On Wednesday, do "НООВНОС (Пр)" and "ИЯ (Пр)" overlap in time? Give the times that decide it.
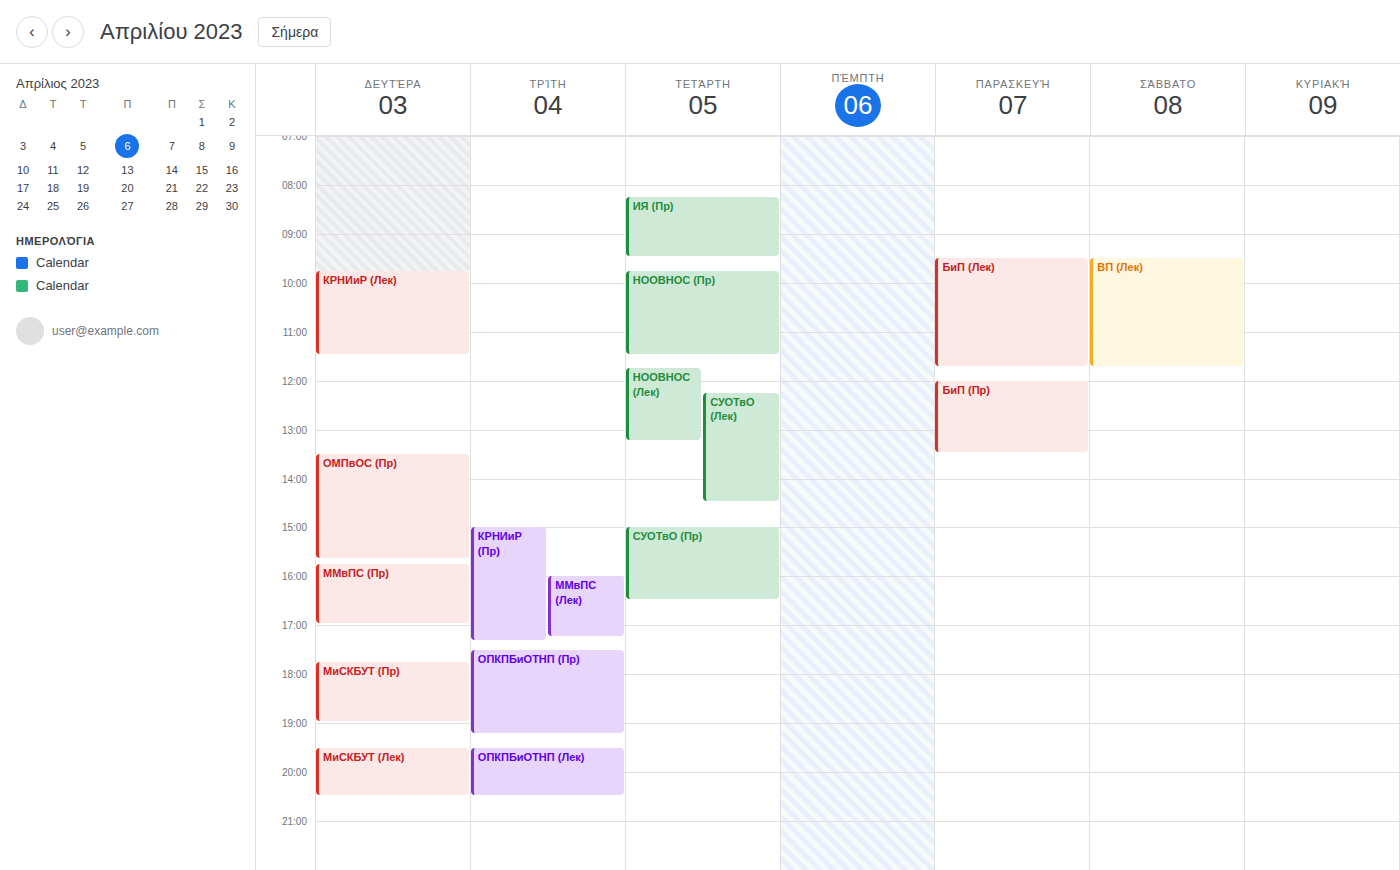
"ИЯ (Пр)" ends at 9:30 AM and "НООВНОС (Пр)" starts at 9:45 AM -- no overlap.